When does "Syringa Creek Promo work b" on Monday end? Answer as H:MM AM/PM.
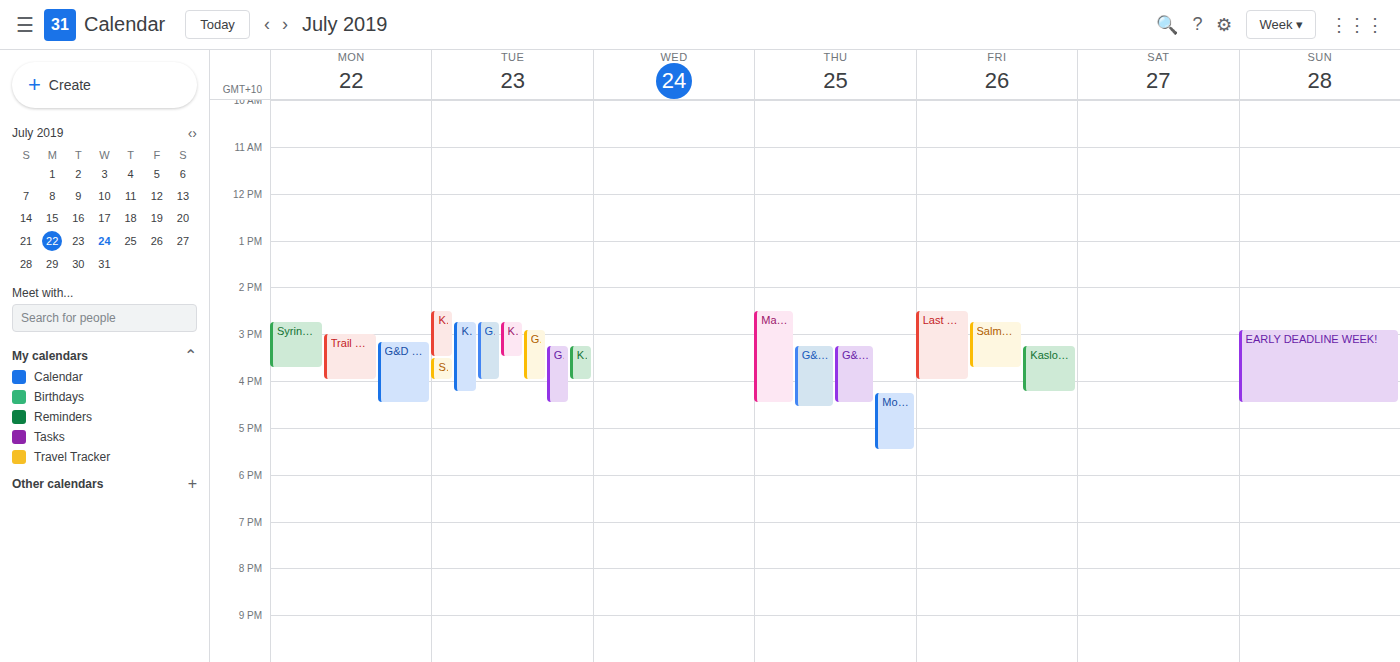
3:45 PM